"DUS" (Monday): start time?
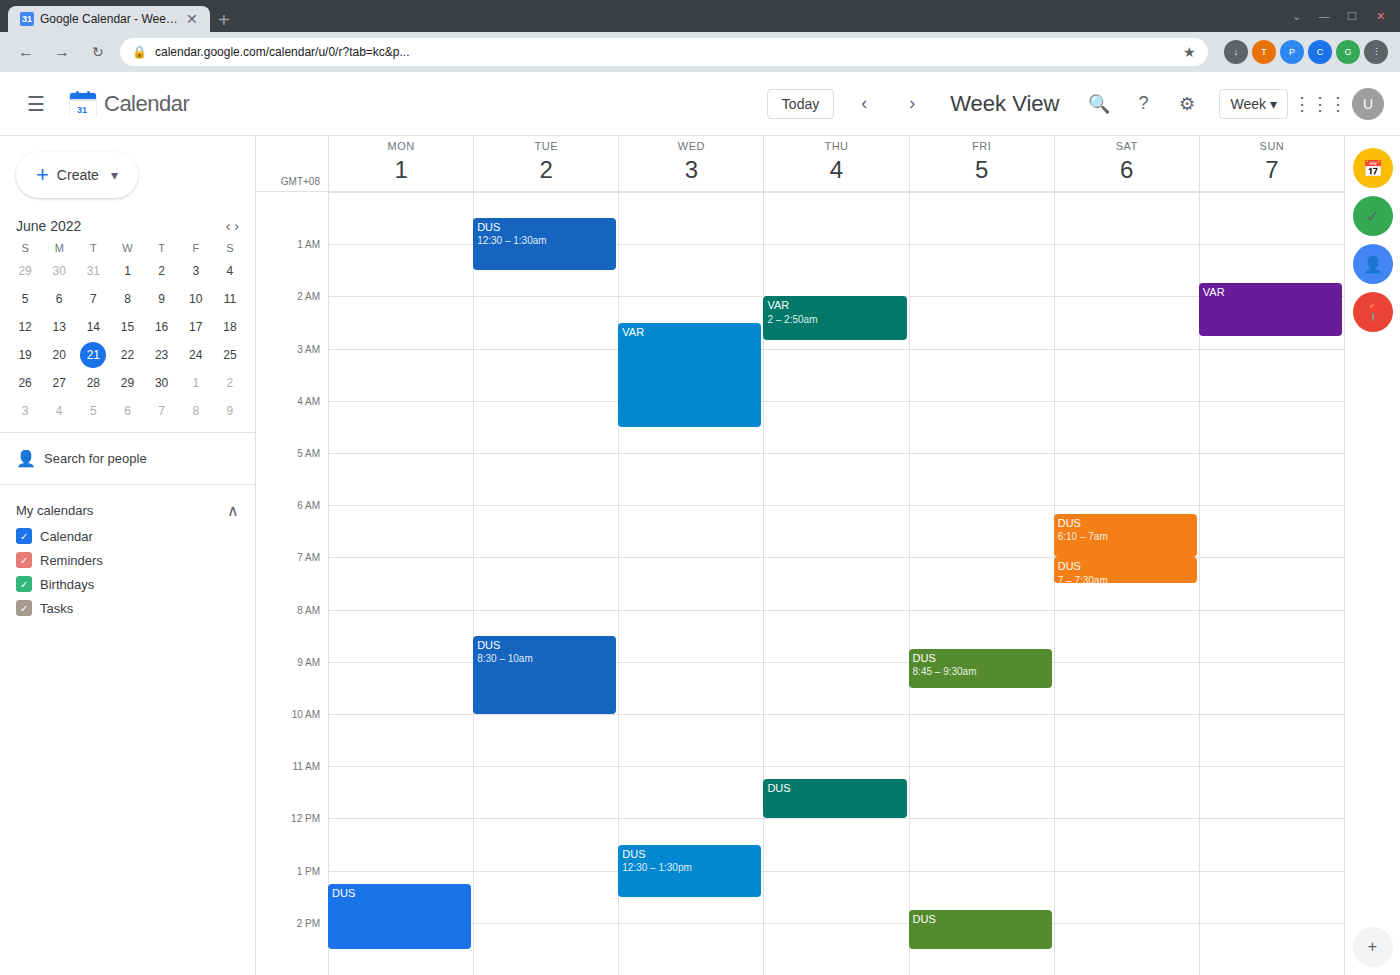
1:15 PM